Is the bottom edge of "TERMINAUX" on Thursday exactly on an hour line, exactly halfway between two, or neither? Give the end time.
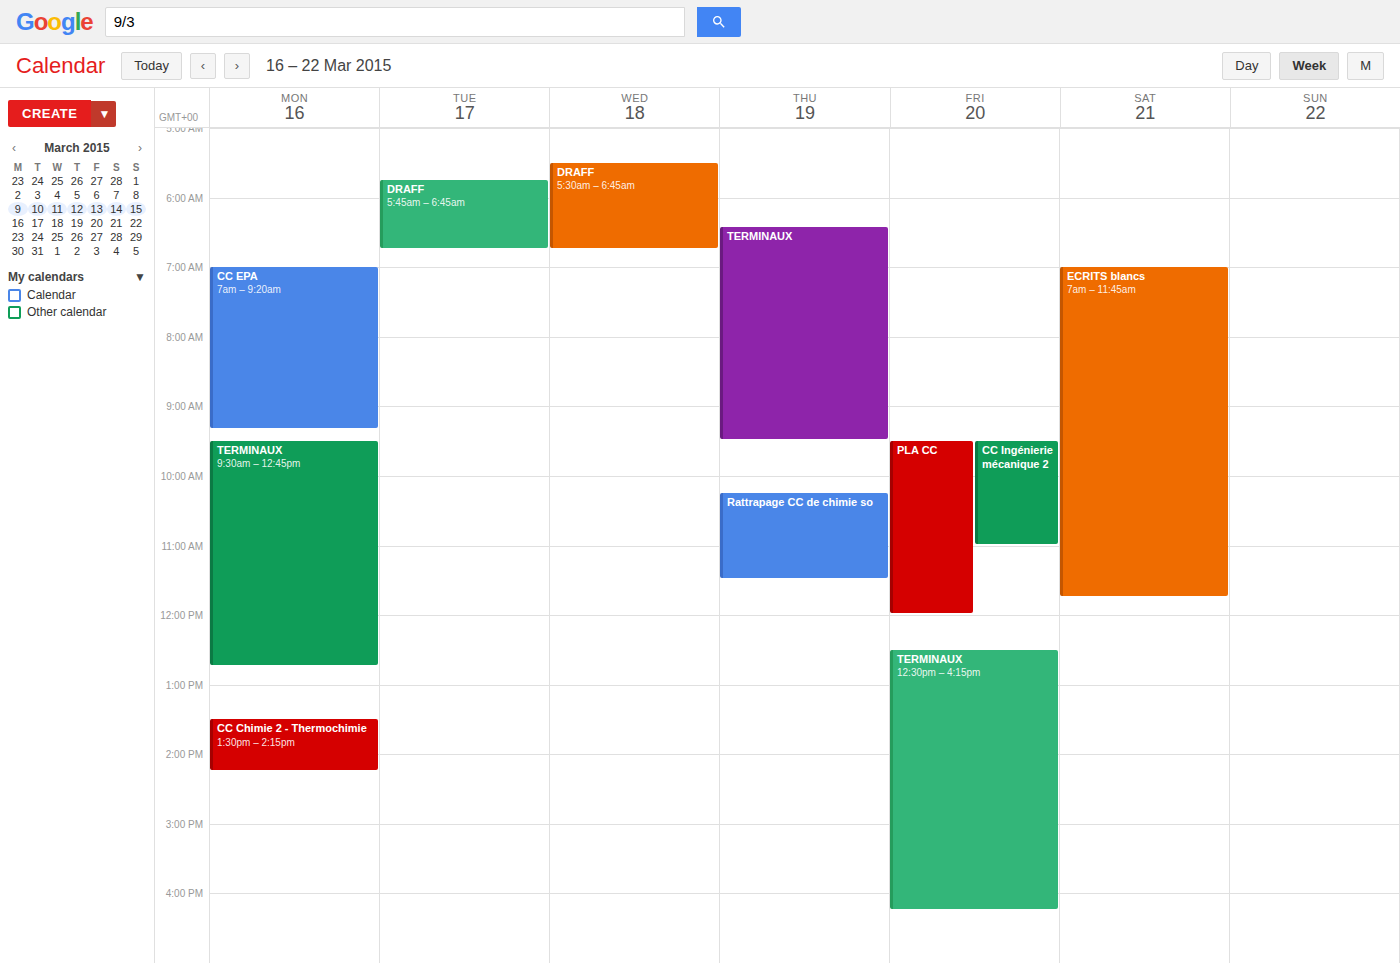
9:30 AM -- halfway between the 9 AM and 10 AM lines.